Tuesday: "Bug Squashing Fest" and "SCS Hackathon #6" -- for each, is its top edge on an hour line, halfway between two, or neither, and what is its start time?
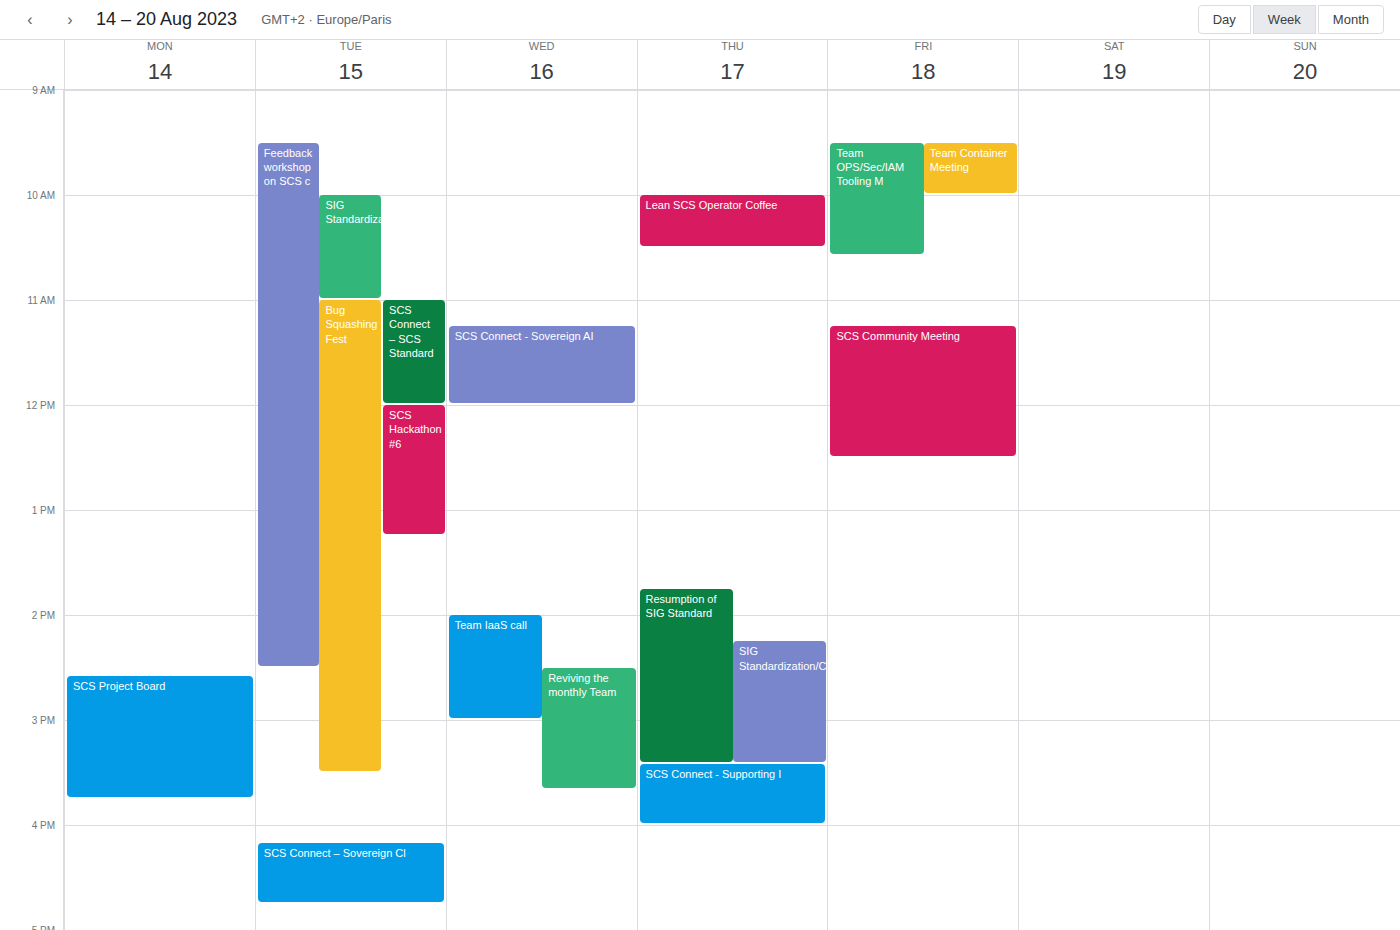
"Bug Squashing Fest": 11:00 AM, exactly on the 11 AM line. "SCS Hackathon #6": 12:00 PM, exactly on the 12 PM line.